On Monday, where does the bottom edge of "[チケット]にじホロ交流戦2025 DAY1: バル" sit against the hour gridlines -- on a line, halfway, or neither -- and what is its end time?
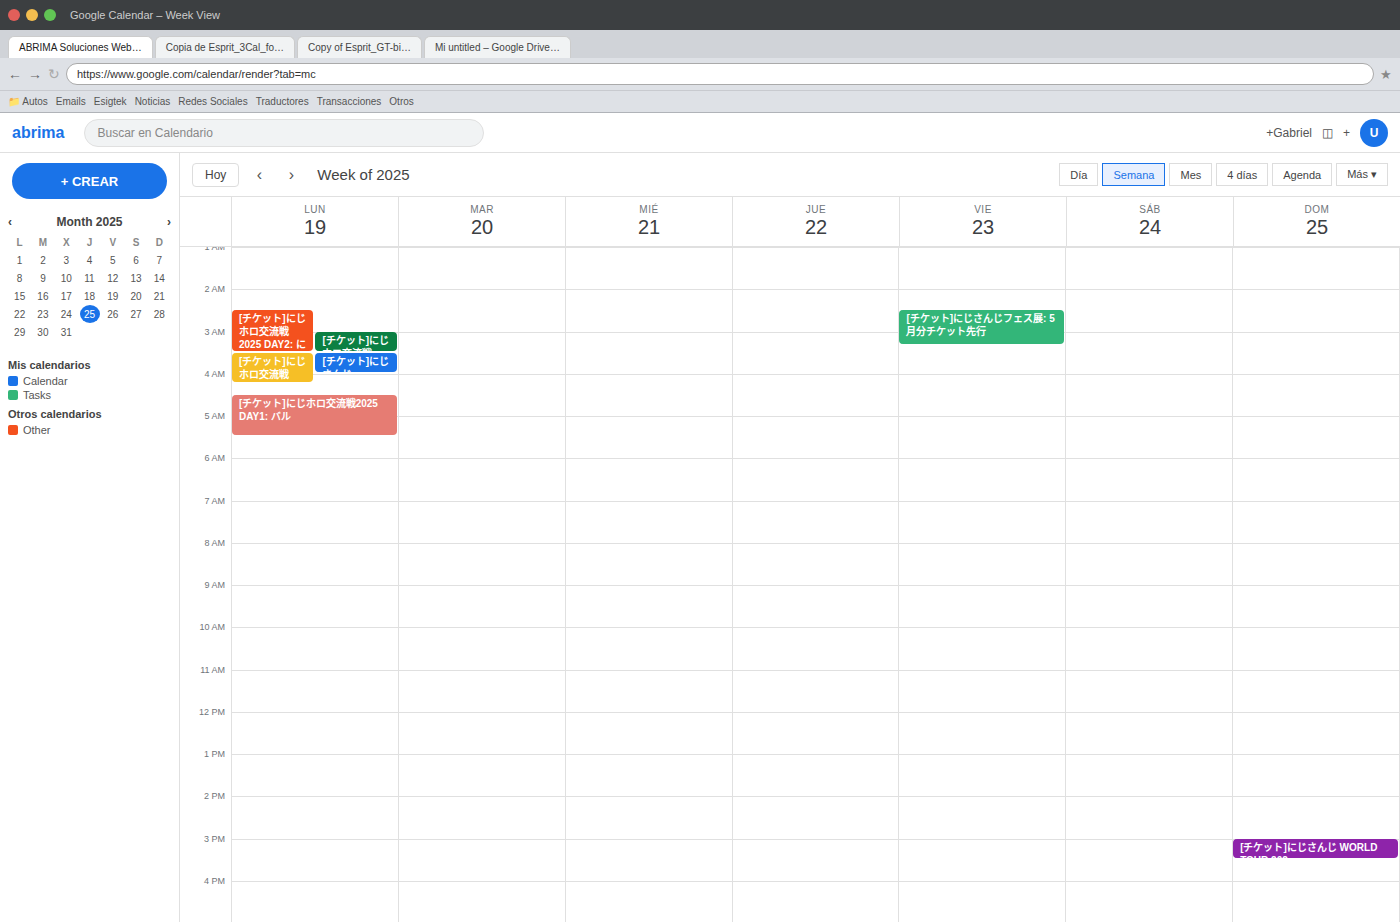
5:30 AM -- halfway between the 5 AM and 6 AM lines.